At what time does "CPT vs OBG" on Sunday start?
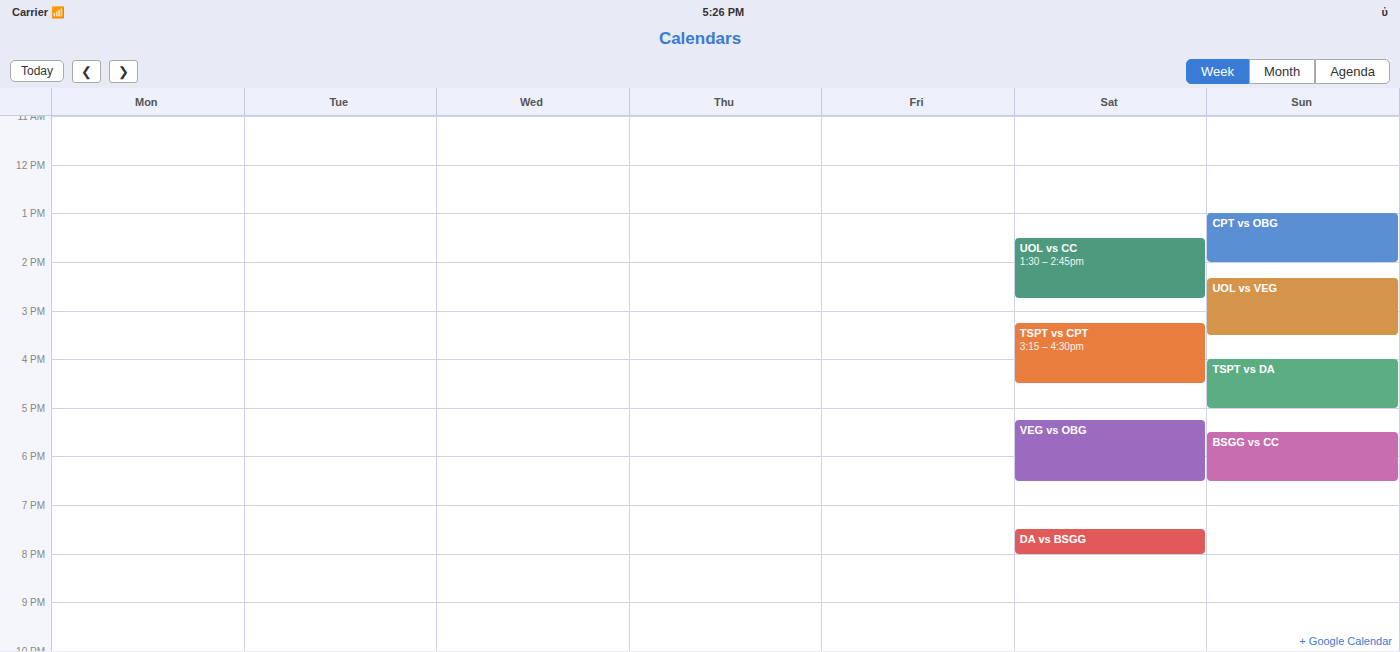
1:00 PM